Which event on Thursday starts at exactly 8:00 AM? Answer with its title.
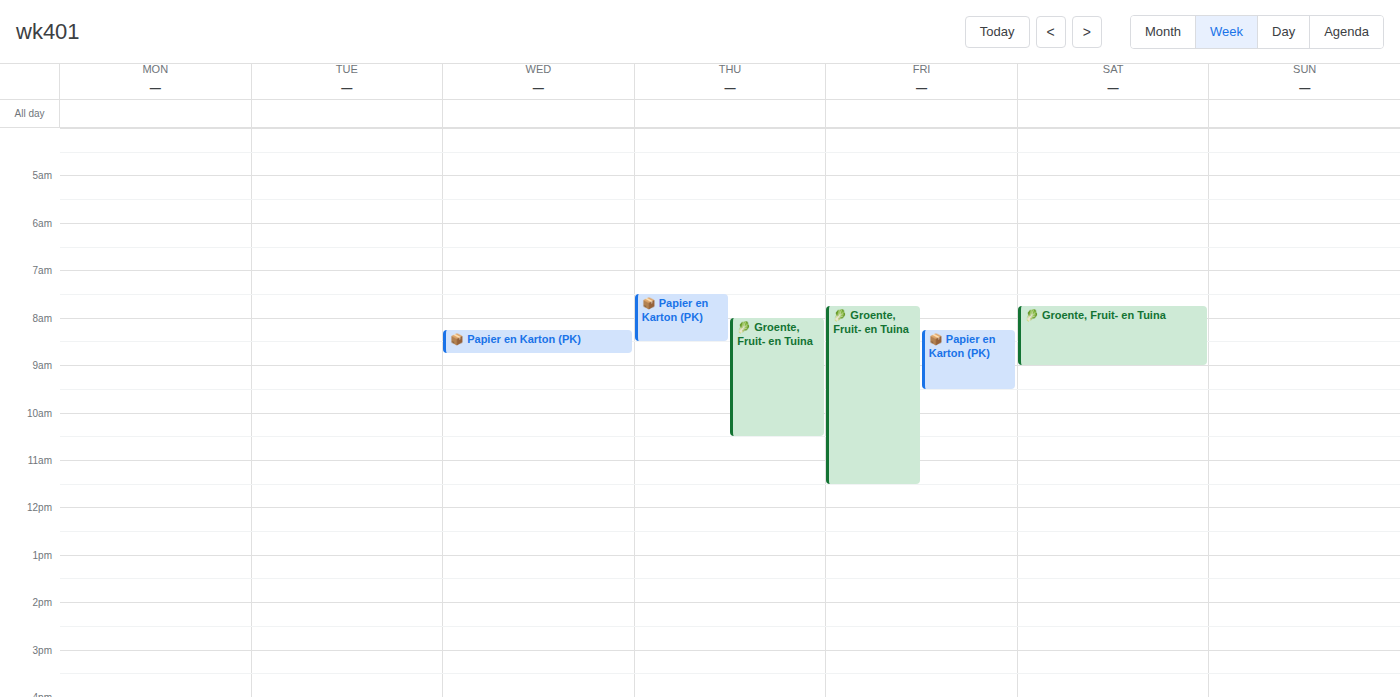
"🥬 Groente, Fruit- en Tuina"